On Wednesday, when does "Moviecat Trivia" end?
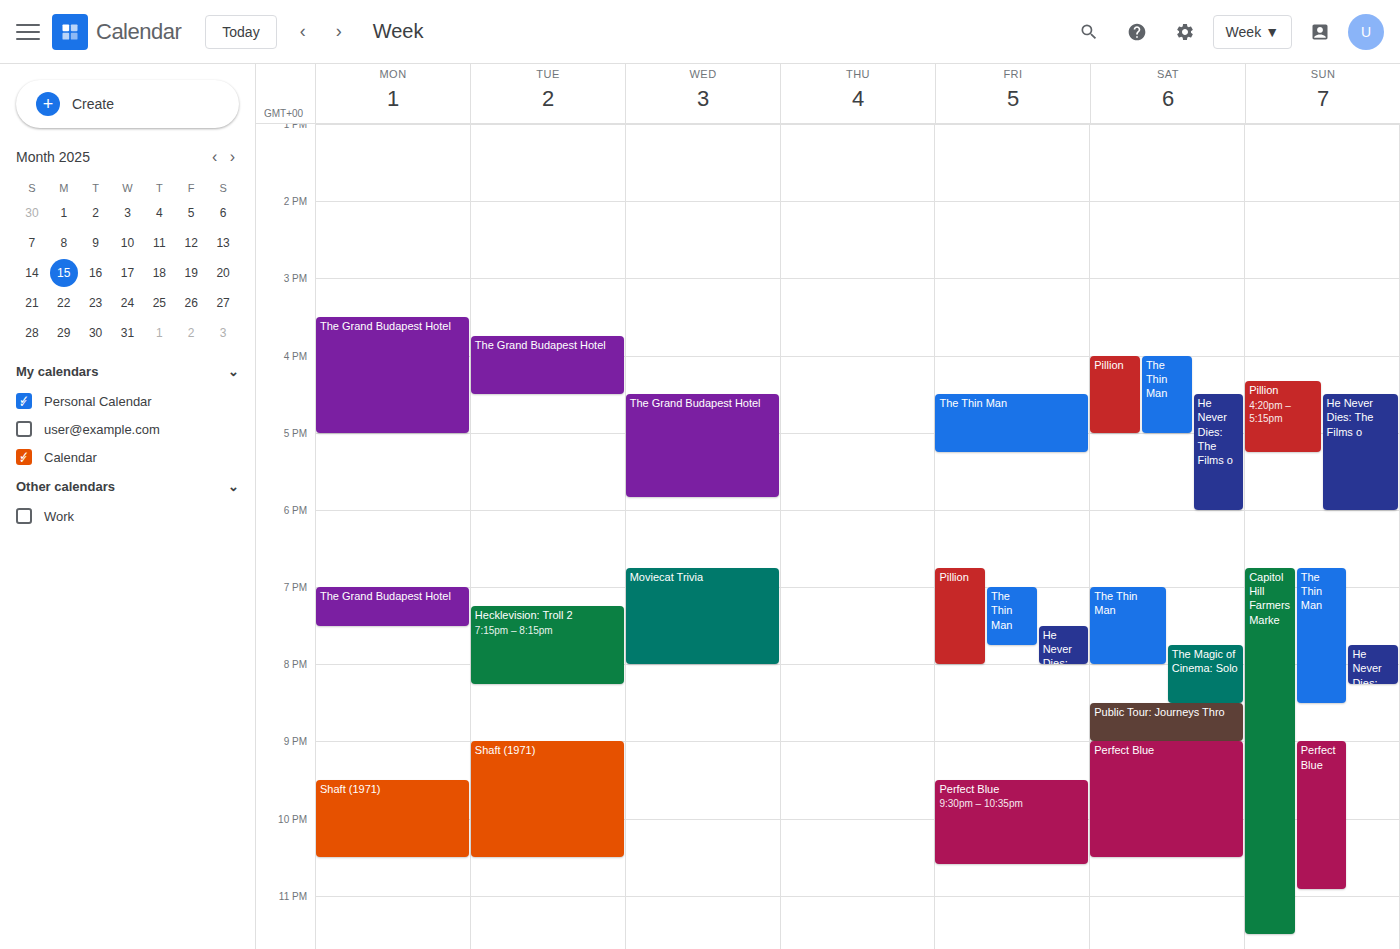
8:00 PM